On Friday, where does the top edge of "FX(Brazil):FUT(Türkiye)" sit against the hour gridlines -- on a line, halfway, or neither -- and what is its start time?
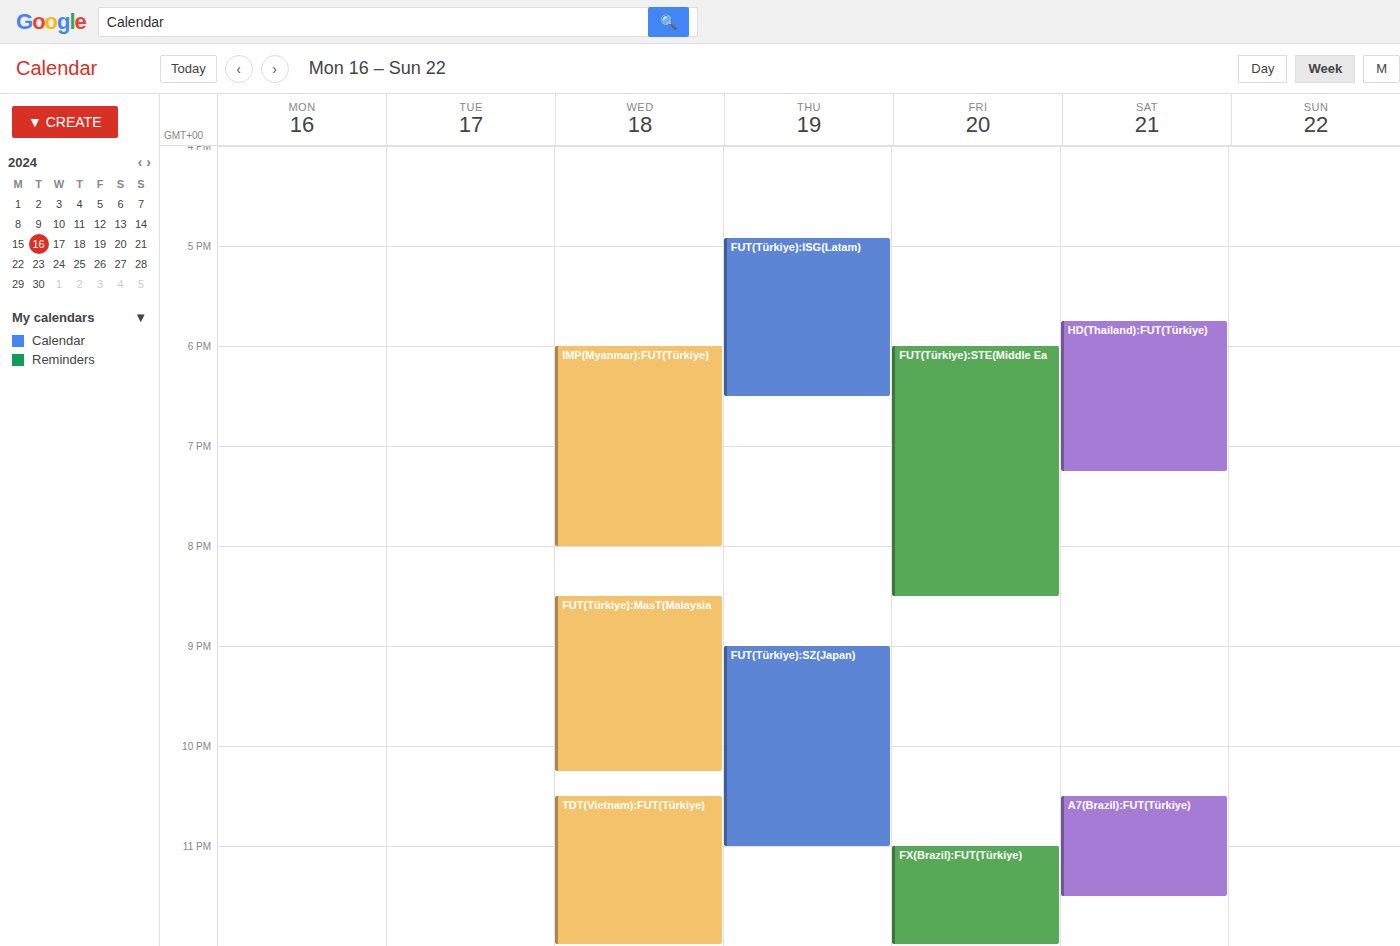
11:00 PM -- exactly on the 11 PM line.